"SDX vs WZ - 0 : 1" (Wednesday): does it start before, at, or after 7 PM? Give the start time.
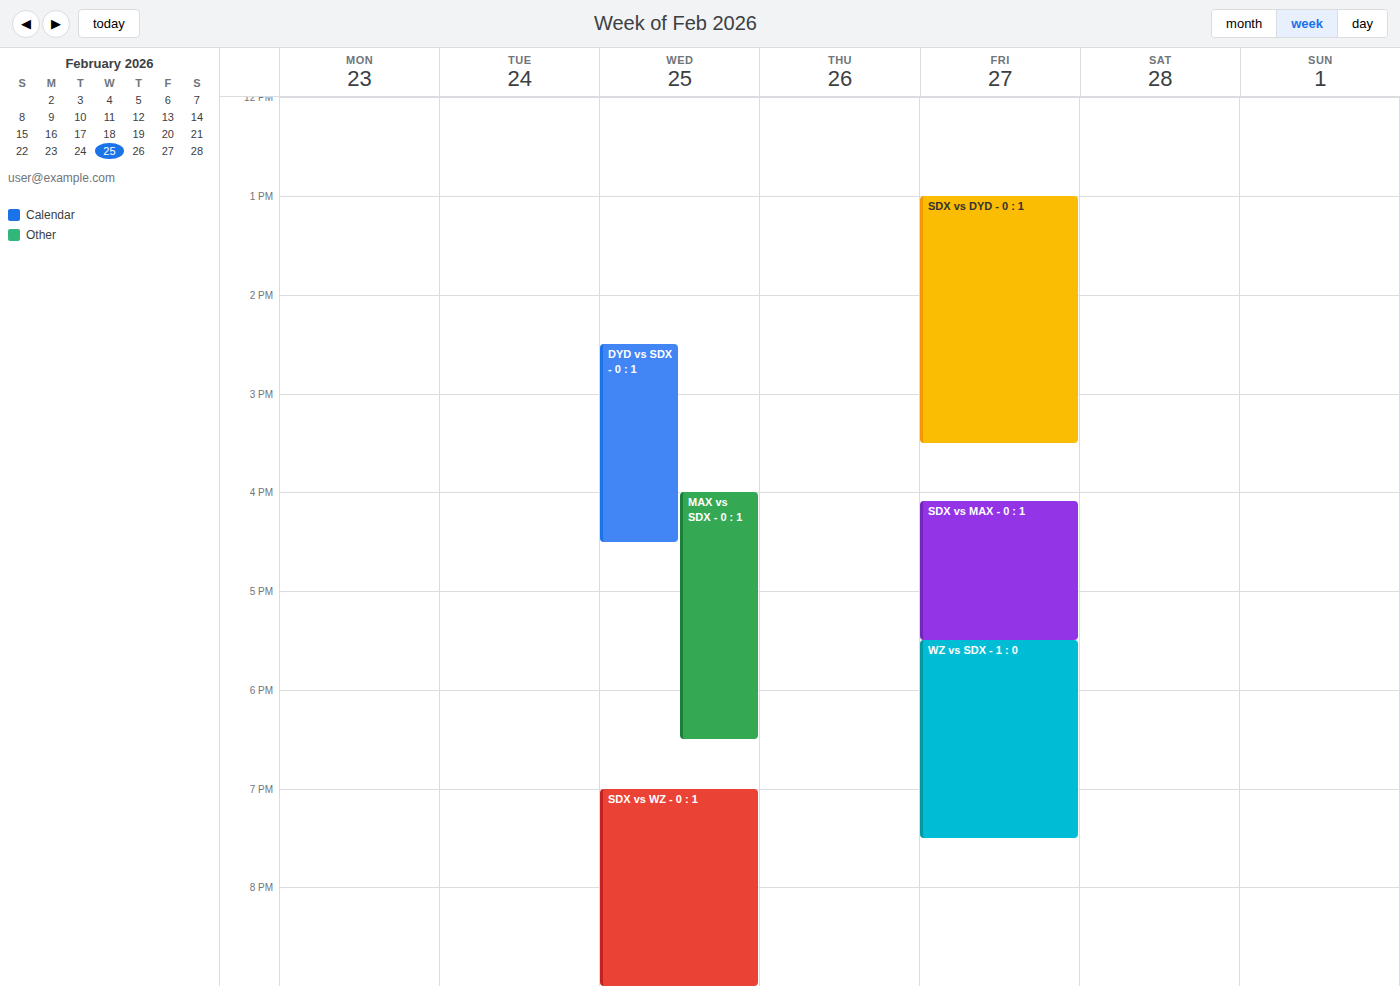
7:00 PM -- exactly at 7 PM, on the 7 PM line.